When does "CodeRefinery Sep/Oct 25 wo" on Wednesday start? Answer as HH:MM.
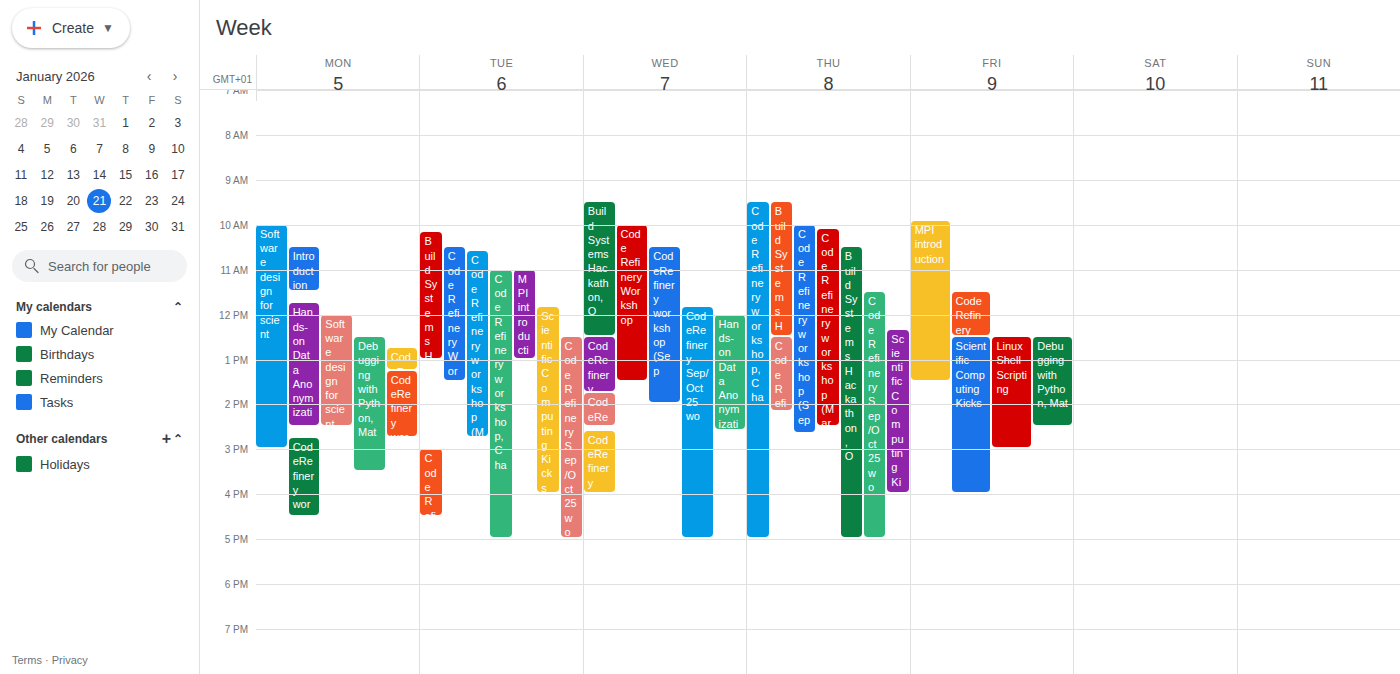
11:50